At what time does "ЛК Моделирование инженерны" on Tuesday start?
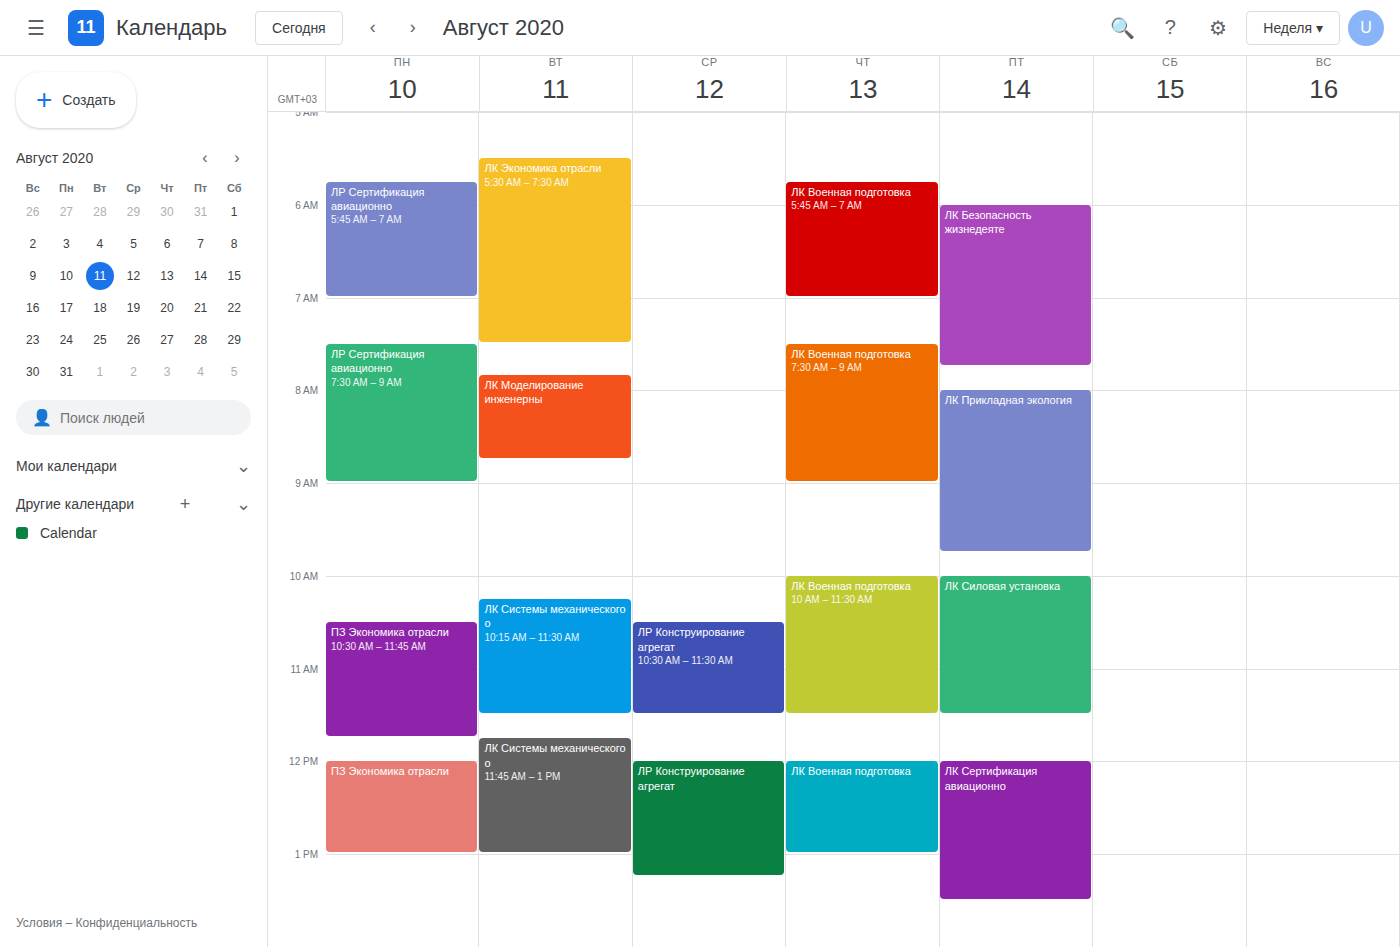
7:50 AM